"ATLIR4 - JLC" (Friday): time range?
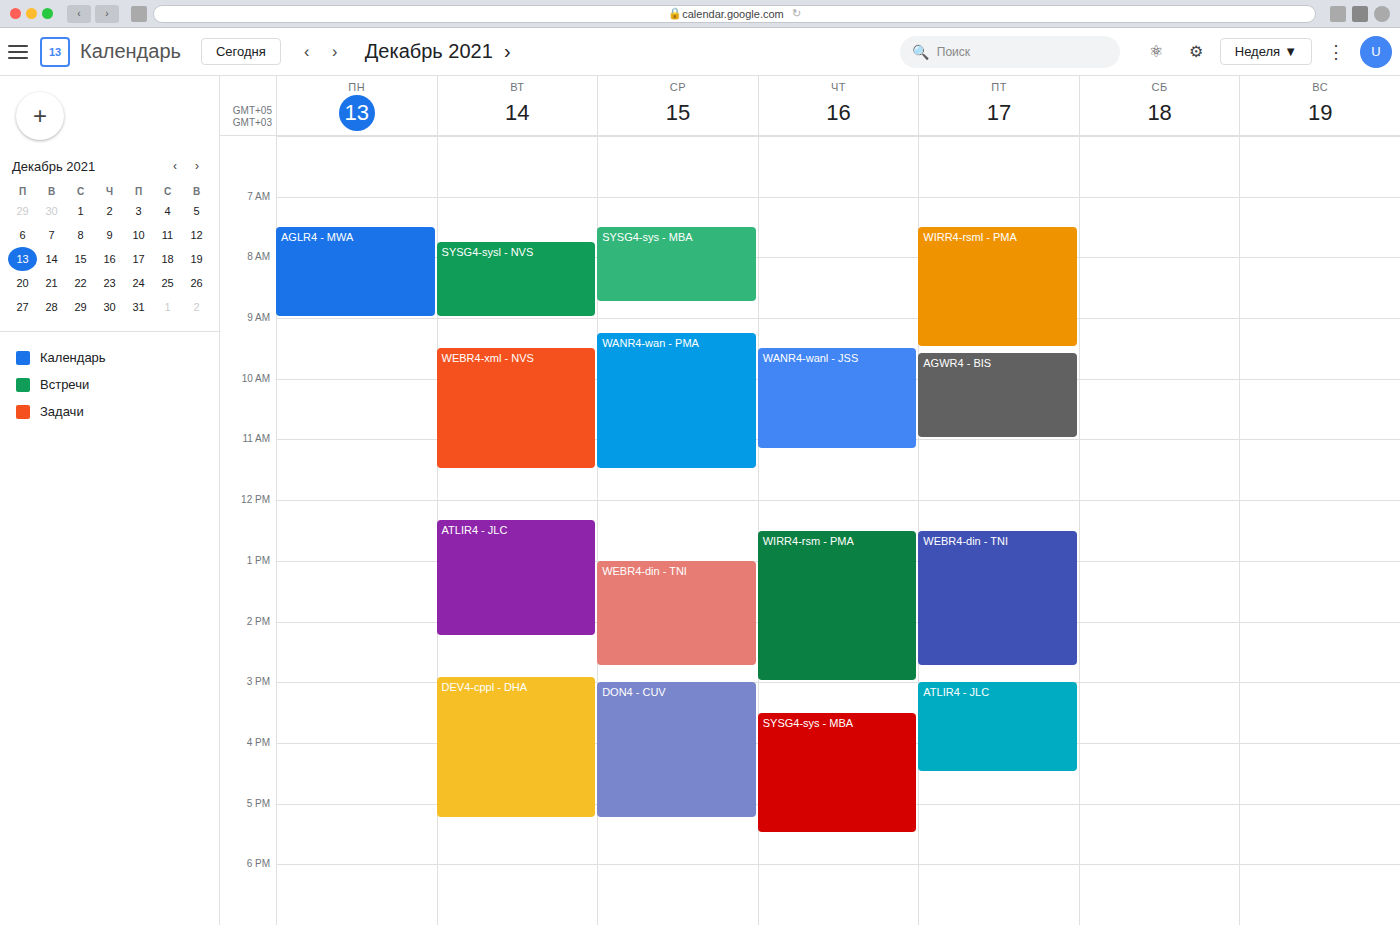
15:00 to 16:30